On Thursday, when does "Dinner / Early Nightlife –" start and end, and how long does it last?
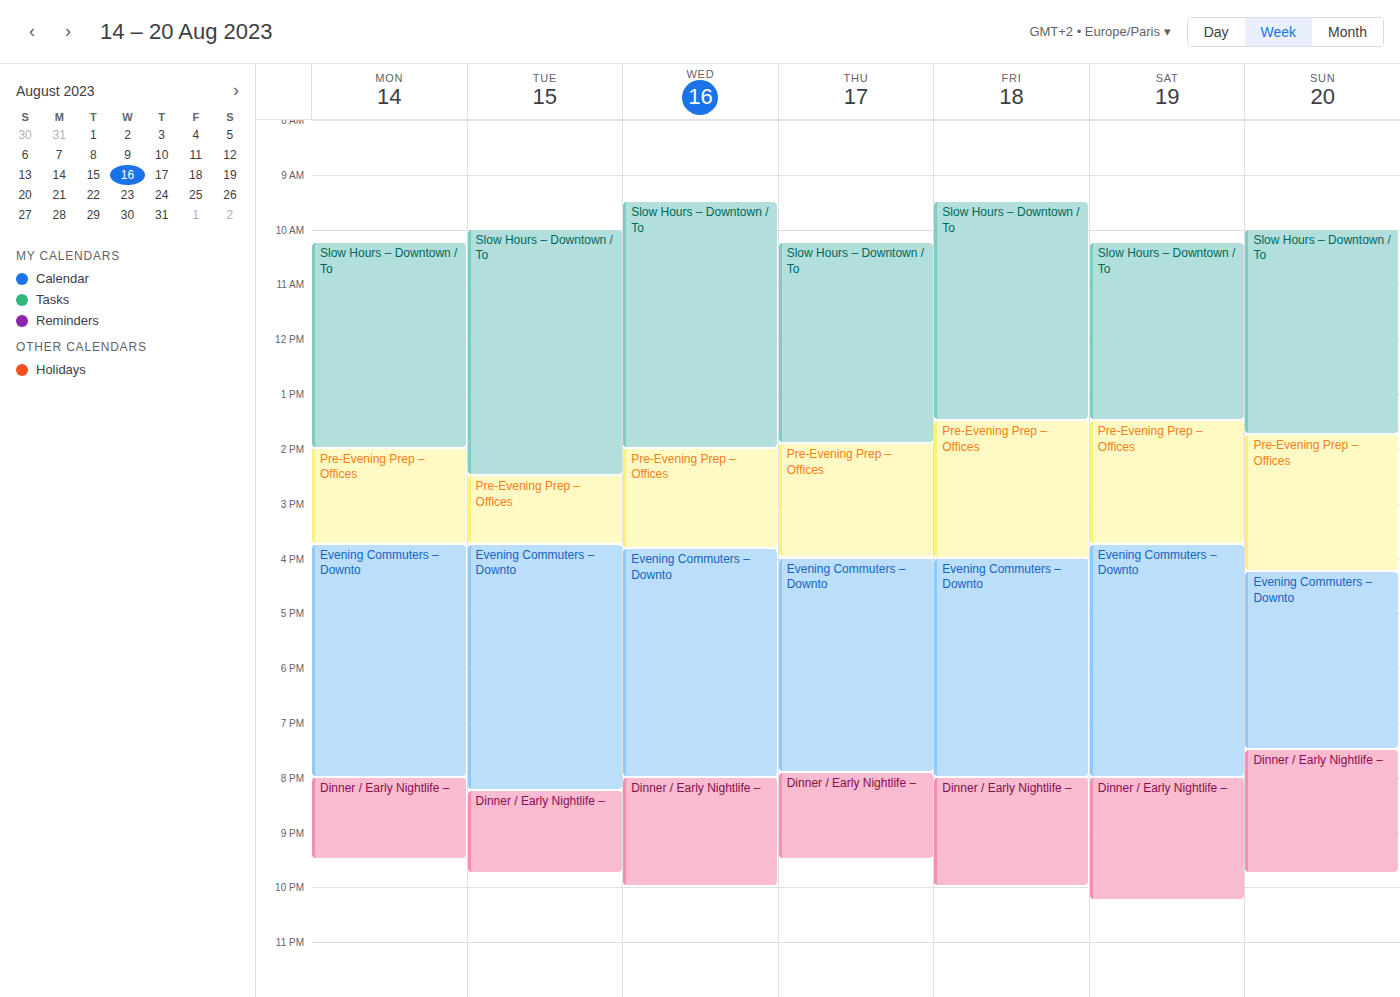
7:55 PM to 9:30 PM, 1 hour 35 minutes